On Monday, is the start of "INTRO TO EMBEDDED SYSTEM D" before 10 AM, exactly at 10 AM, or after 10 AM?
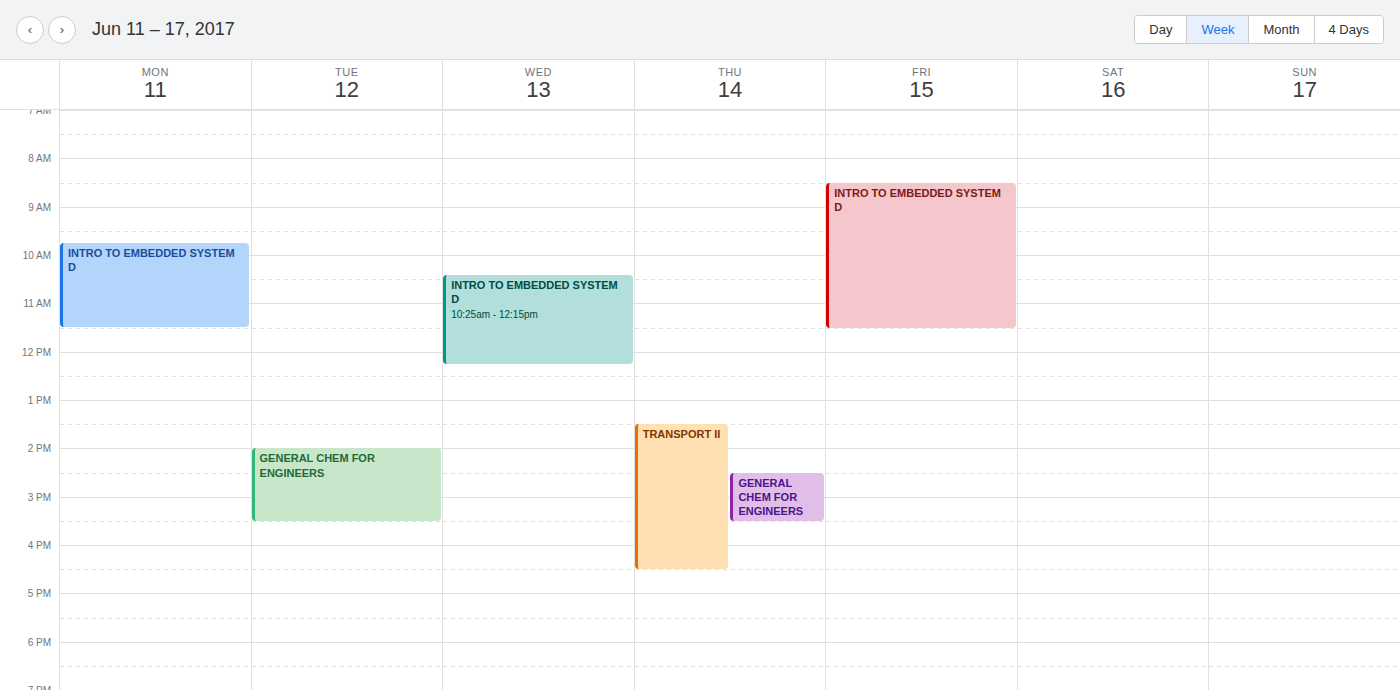
9:45 AM -- before 10 AM, 15 minutes above the 10 AM line.